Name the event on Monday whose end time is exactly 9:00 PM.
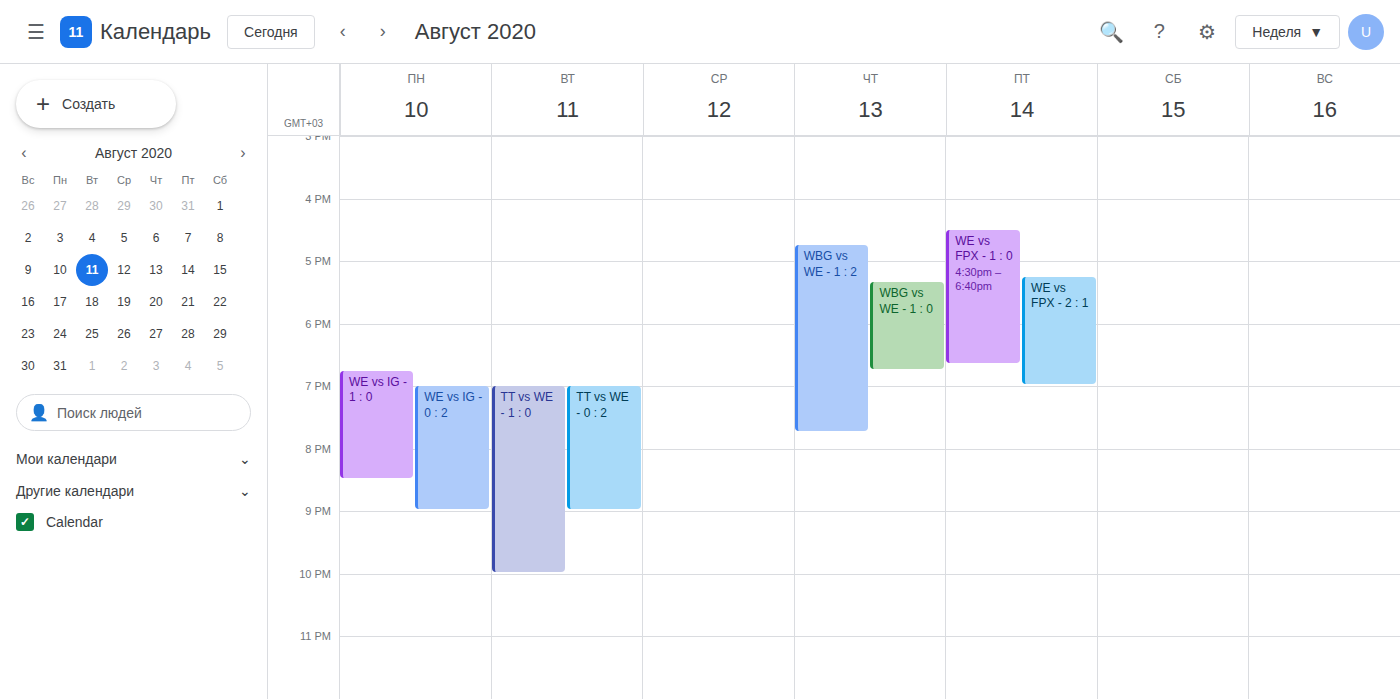
"WE vs IG - 0 : 2"